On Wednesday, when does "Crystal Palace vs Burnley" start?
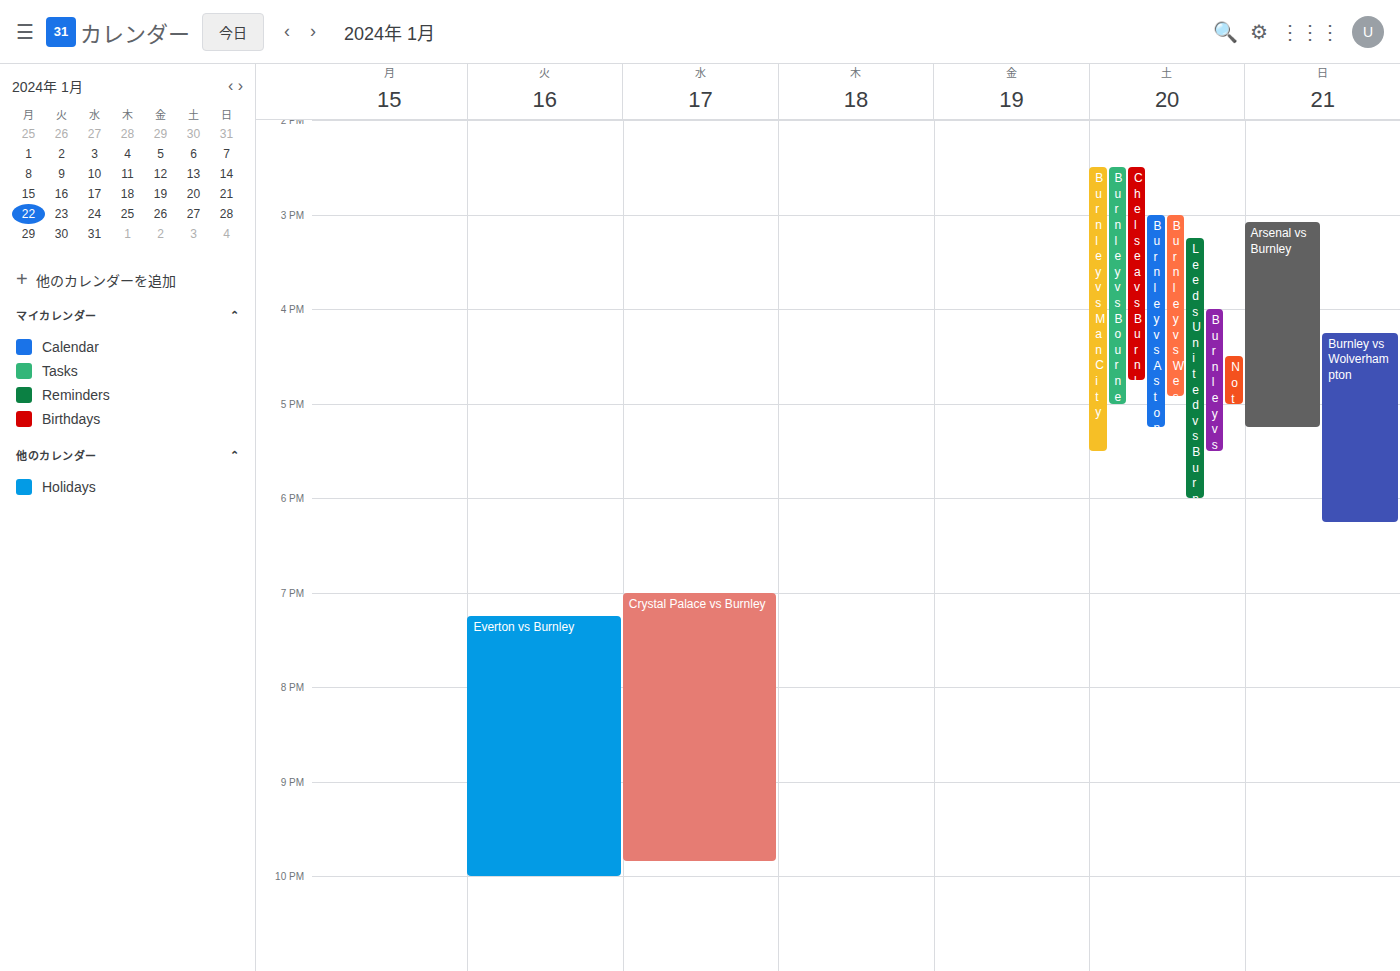
7:00 PM